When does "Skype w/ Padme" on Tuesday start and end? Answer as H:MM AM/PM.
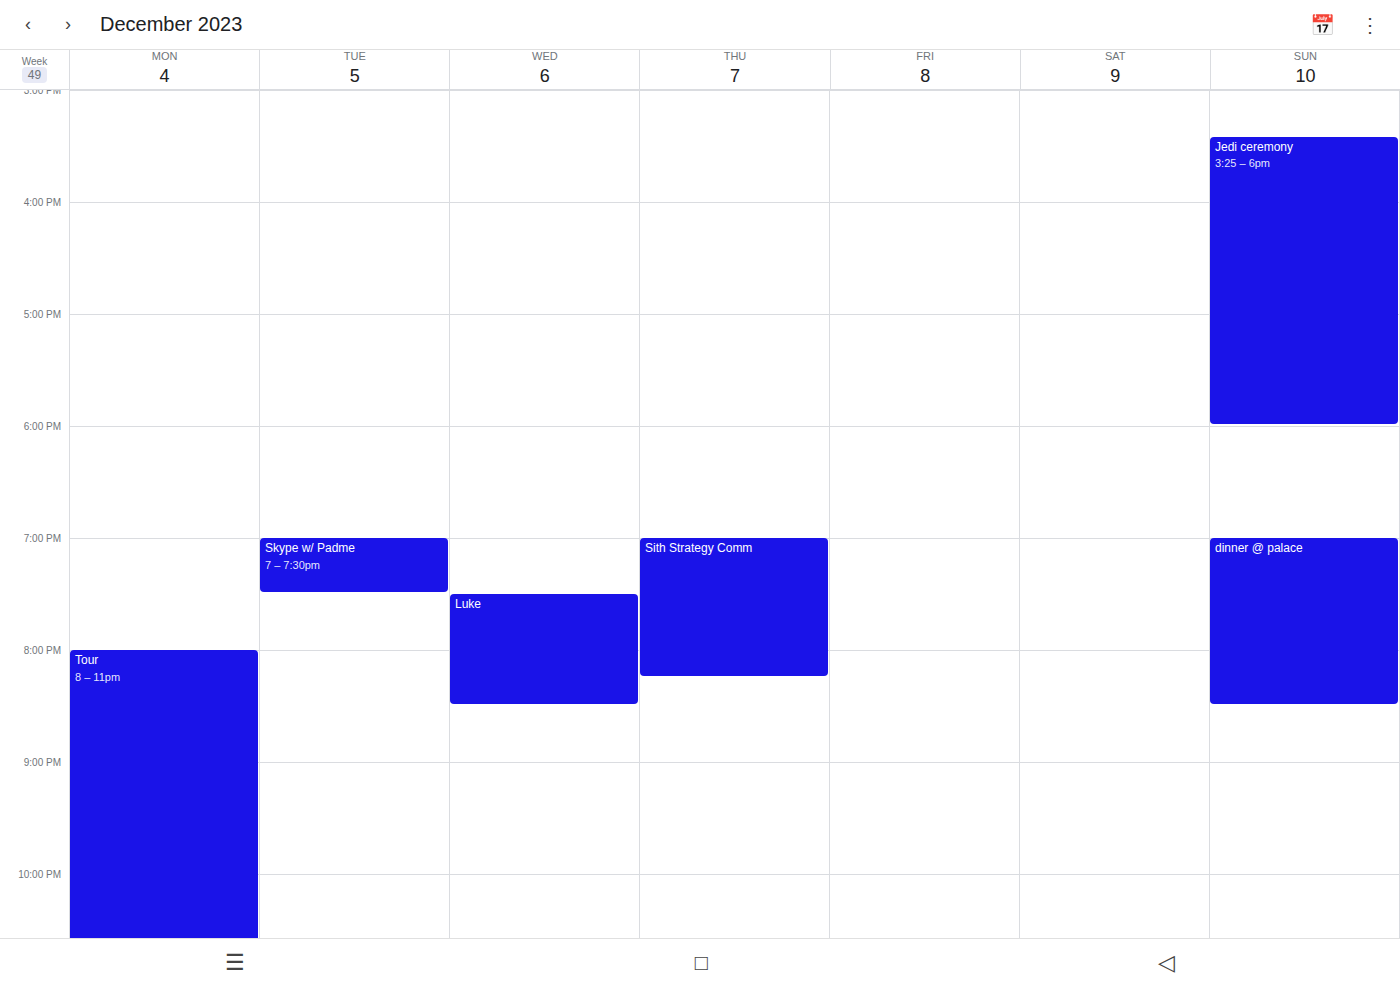
7:00 PM to 7:30 PM